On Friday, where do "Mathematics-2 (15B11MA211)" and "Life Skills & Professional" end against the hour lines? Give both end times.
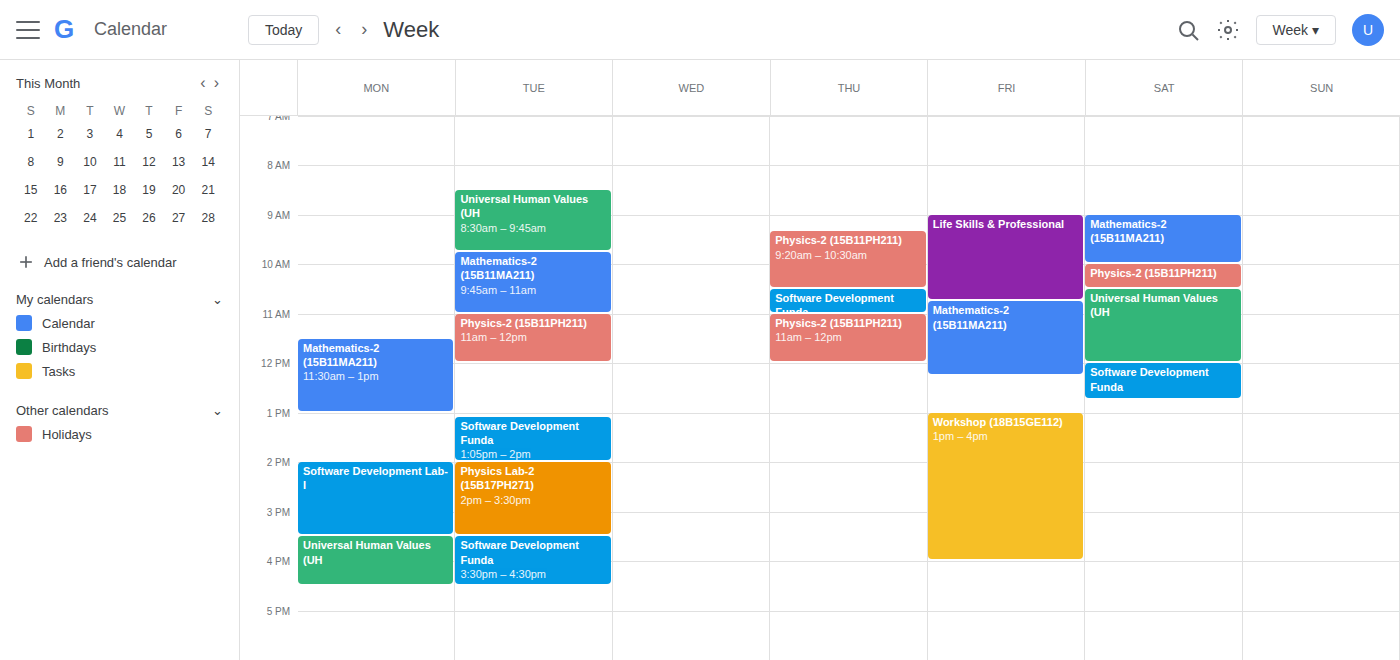
"Mathematics-2 (15B11MA211)": 12:15 PM, neither: a quarter of the way from the 12 PM line to the 1 PM line. "Life Skills & Professional": 10:45 AM, neither: three quarters of the way from the 10 AM line to the 11 AM line.